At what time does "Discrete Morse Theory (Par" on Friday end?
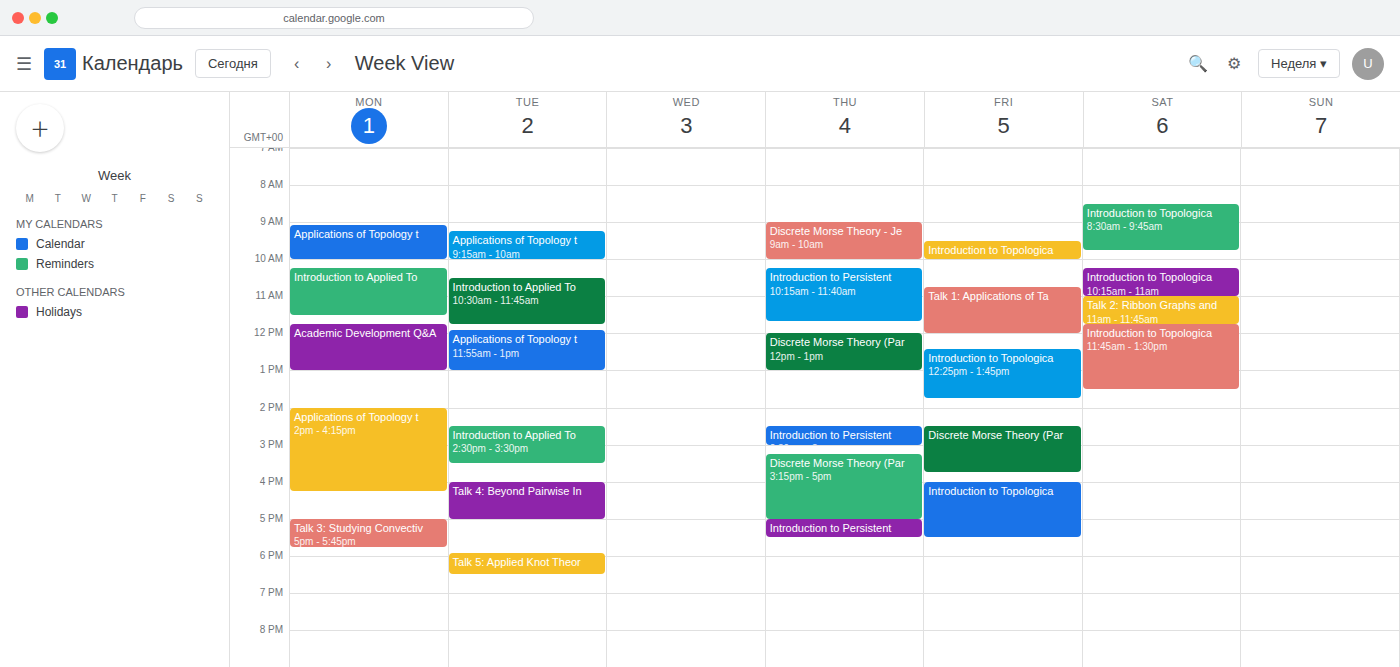
3:45 PM